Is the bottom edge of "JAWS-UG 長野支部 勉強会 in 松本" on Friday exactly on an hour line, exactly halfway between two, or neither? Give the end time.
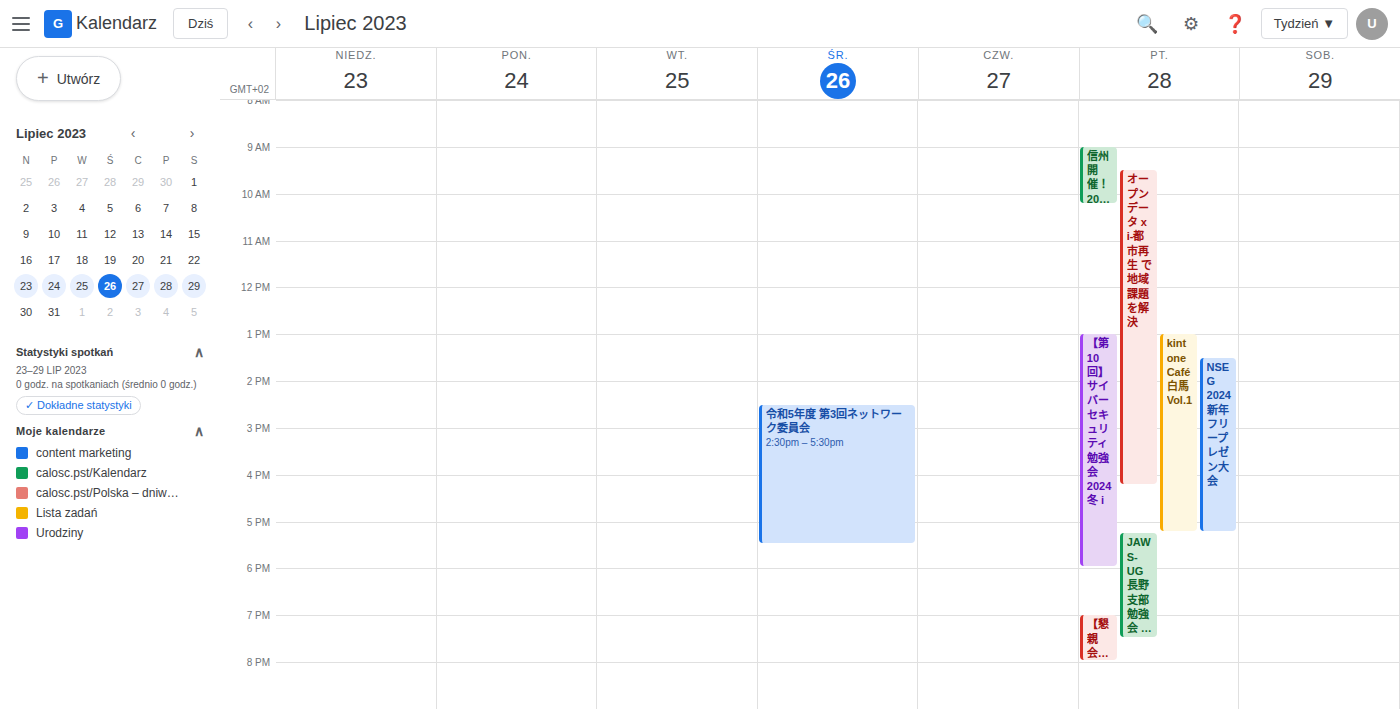
7:30 PM -- halfway between the 7 PM and 8 PM lines.